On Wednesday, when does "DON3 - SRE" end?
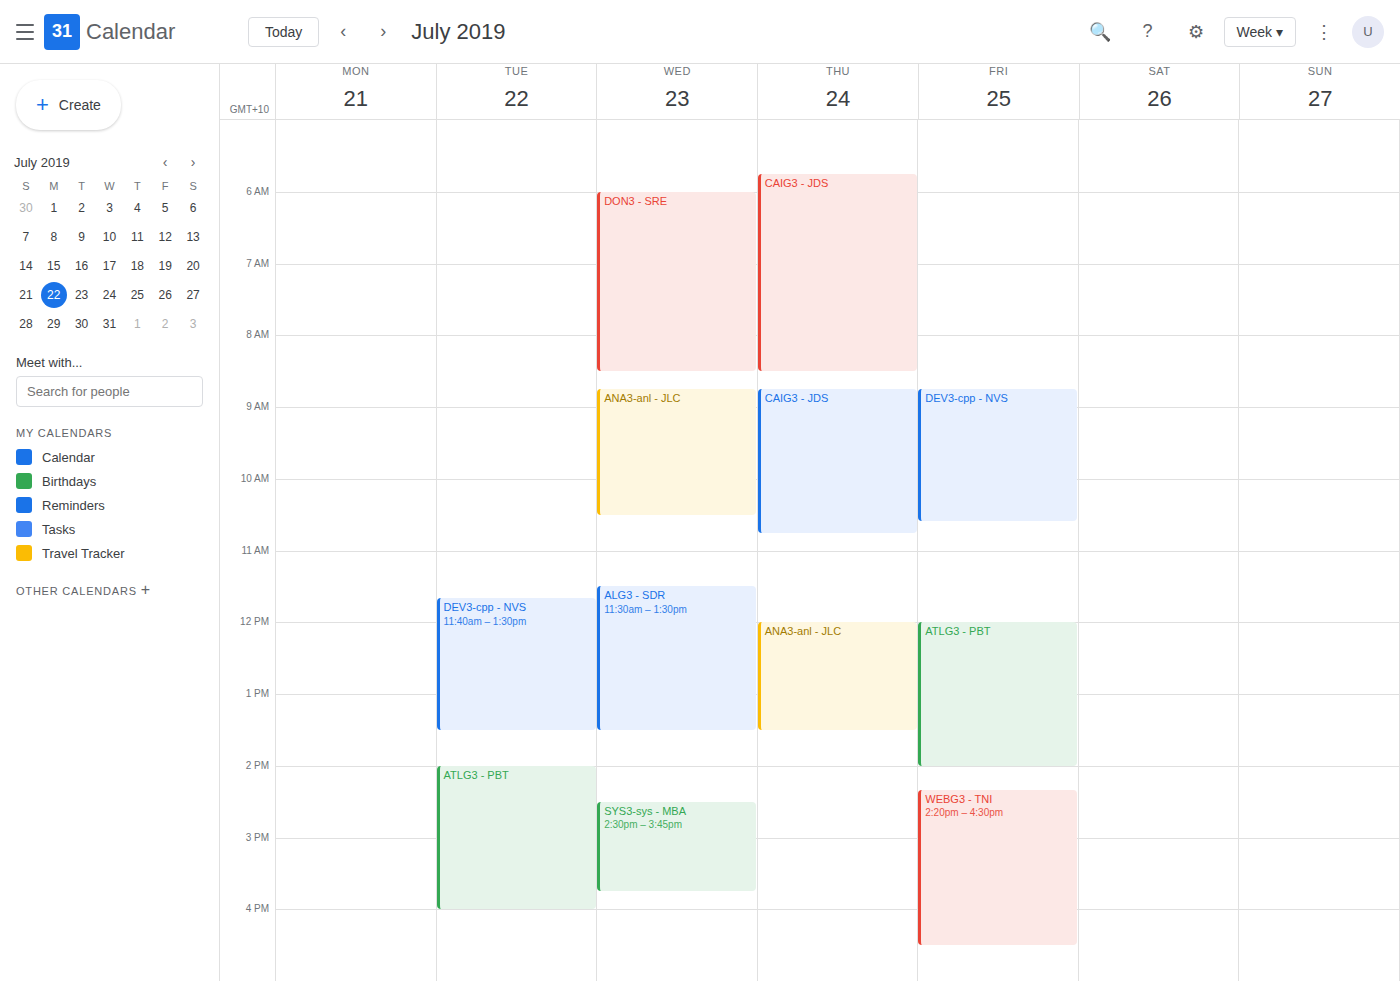
8:30 AM